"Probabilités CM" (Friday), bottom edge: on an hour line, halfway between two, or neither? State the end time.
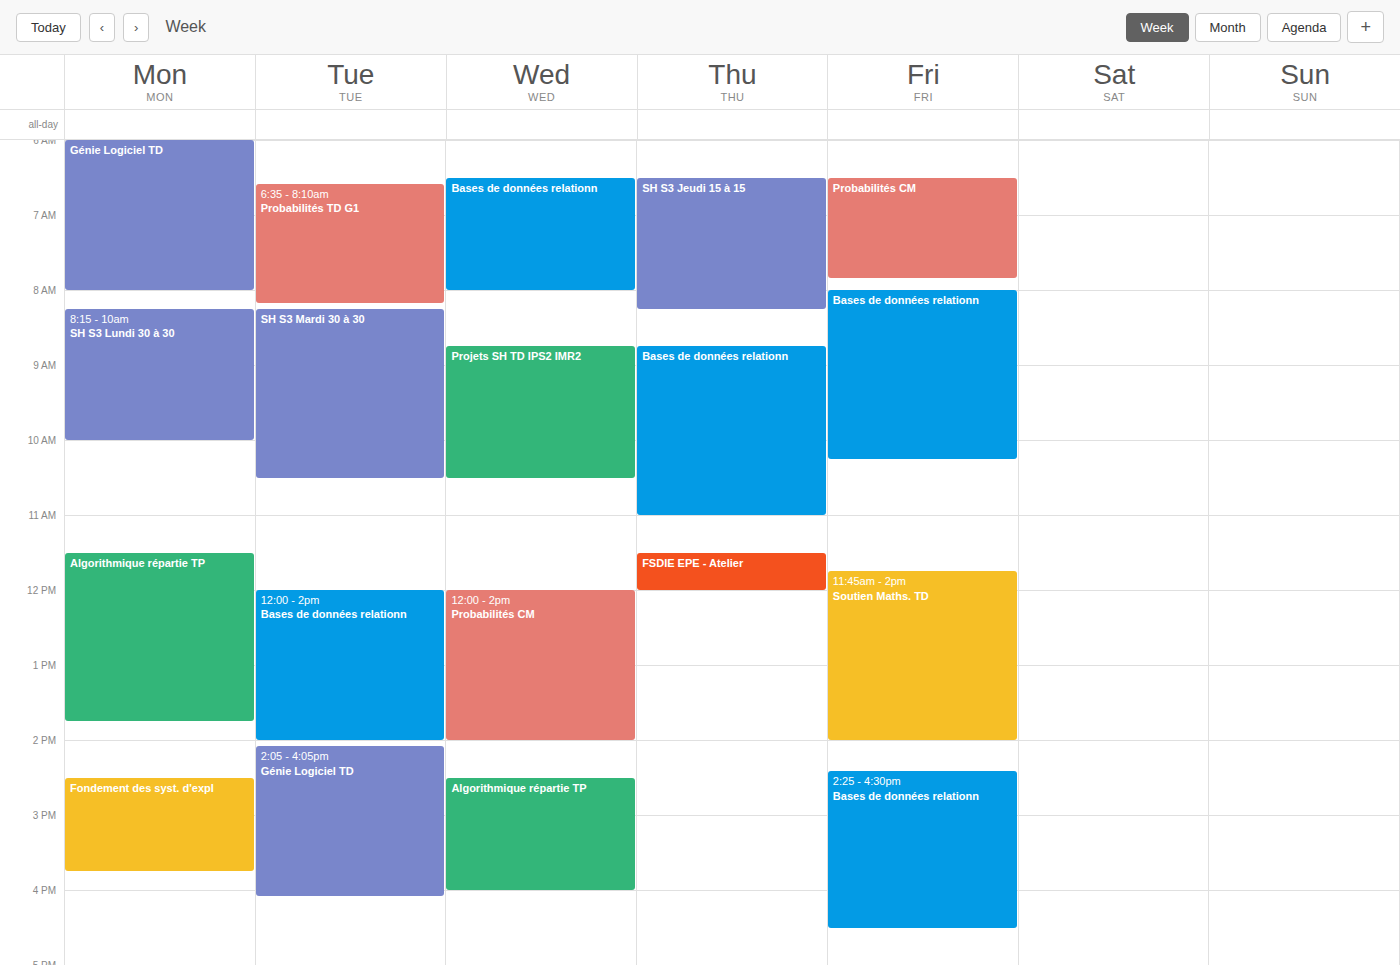
7:50 AM -- neither: 50 minutes below the 7 AM line and 10 minutes above the 8 AM line.